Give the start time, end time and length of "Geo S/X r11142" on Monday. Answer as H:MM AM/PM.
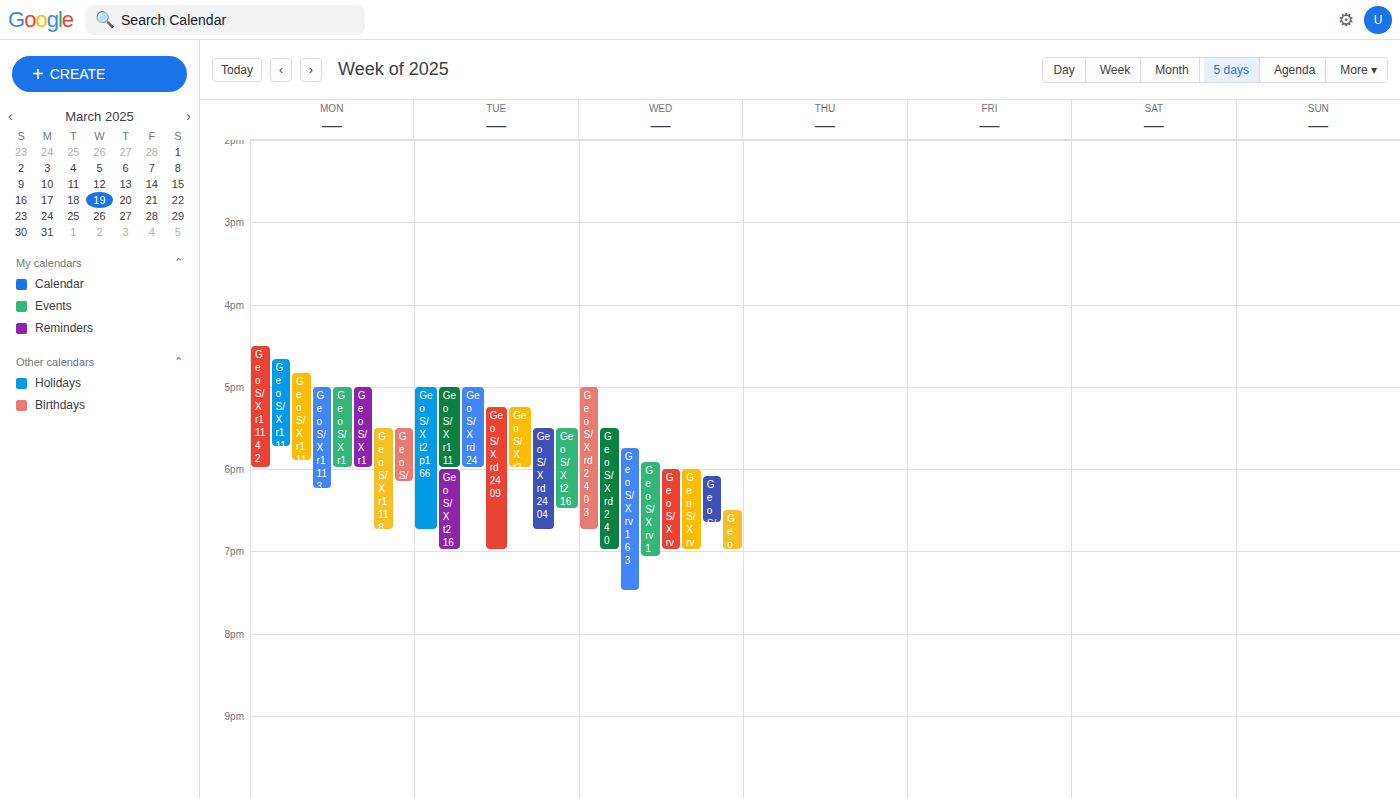
4:30 PM to 6:00 PM, 1 hour 30 minutes